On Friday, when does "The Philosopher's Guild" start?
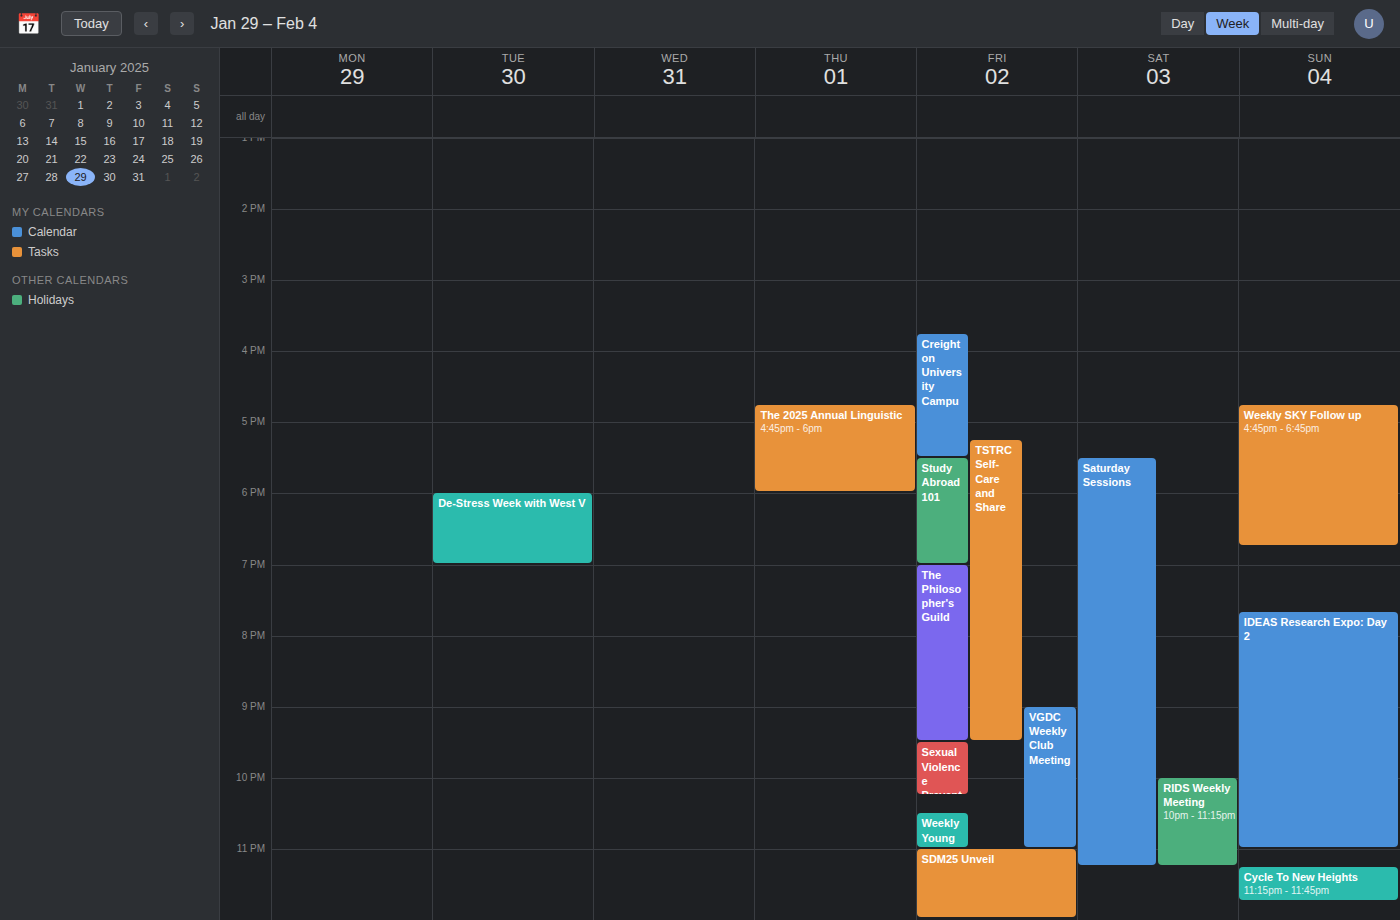
7:00 PM